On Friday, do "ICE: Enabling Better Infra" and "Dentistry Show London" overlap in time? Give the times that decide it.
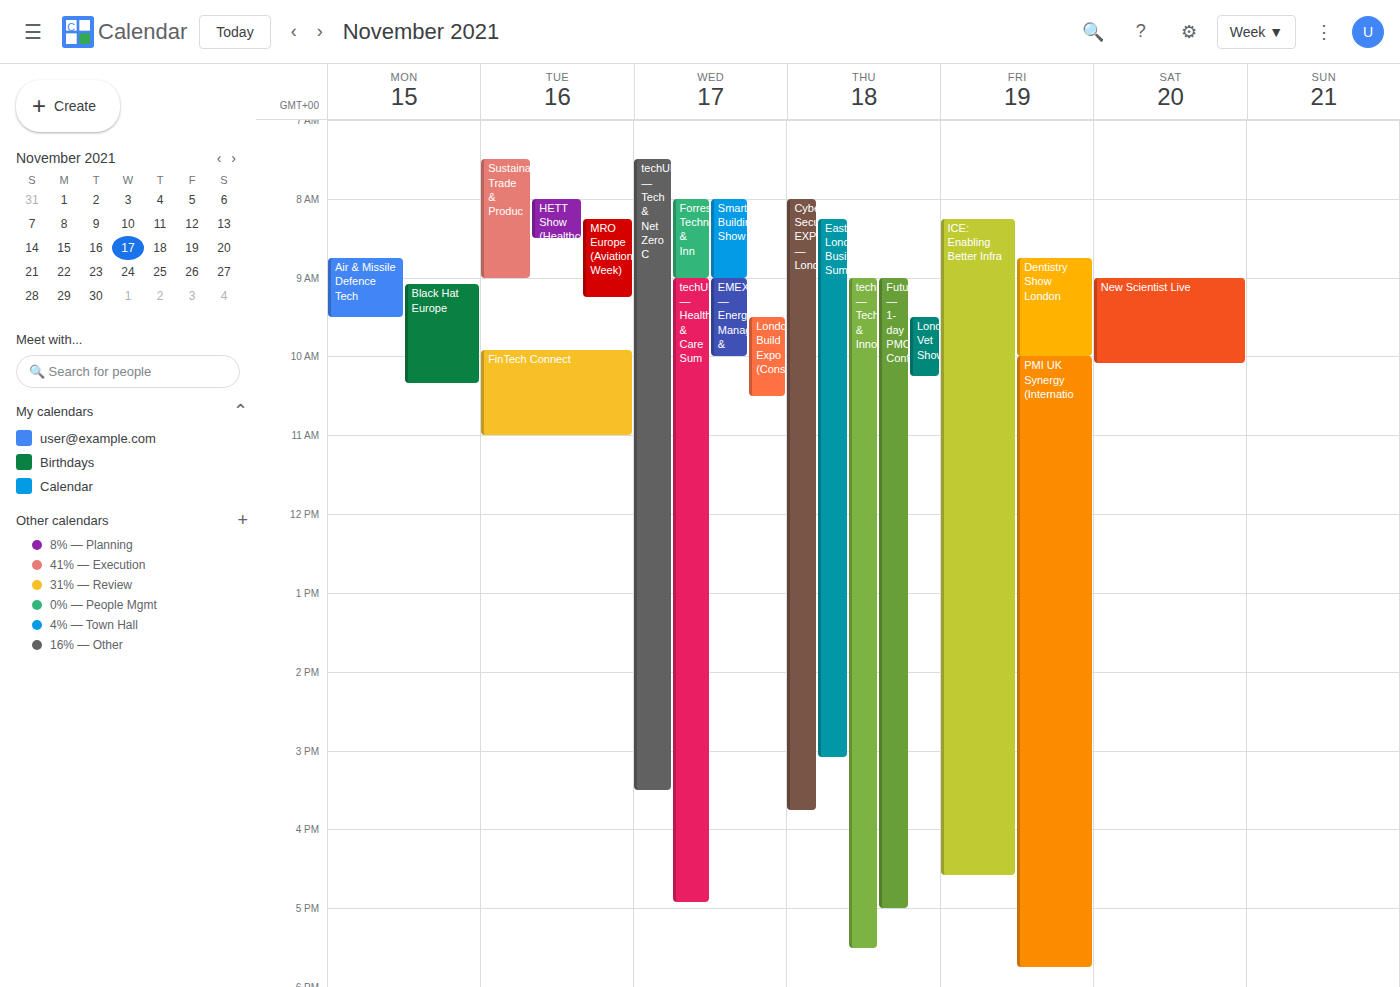
"Dentistry Show London" runs 8:45 AM to 10:00 AM, inside "ICE: Enabling Better Infra" -- they overlap.